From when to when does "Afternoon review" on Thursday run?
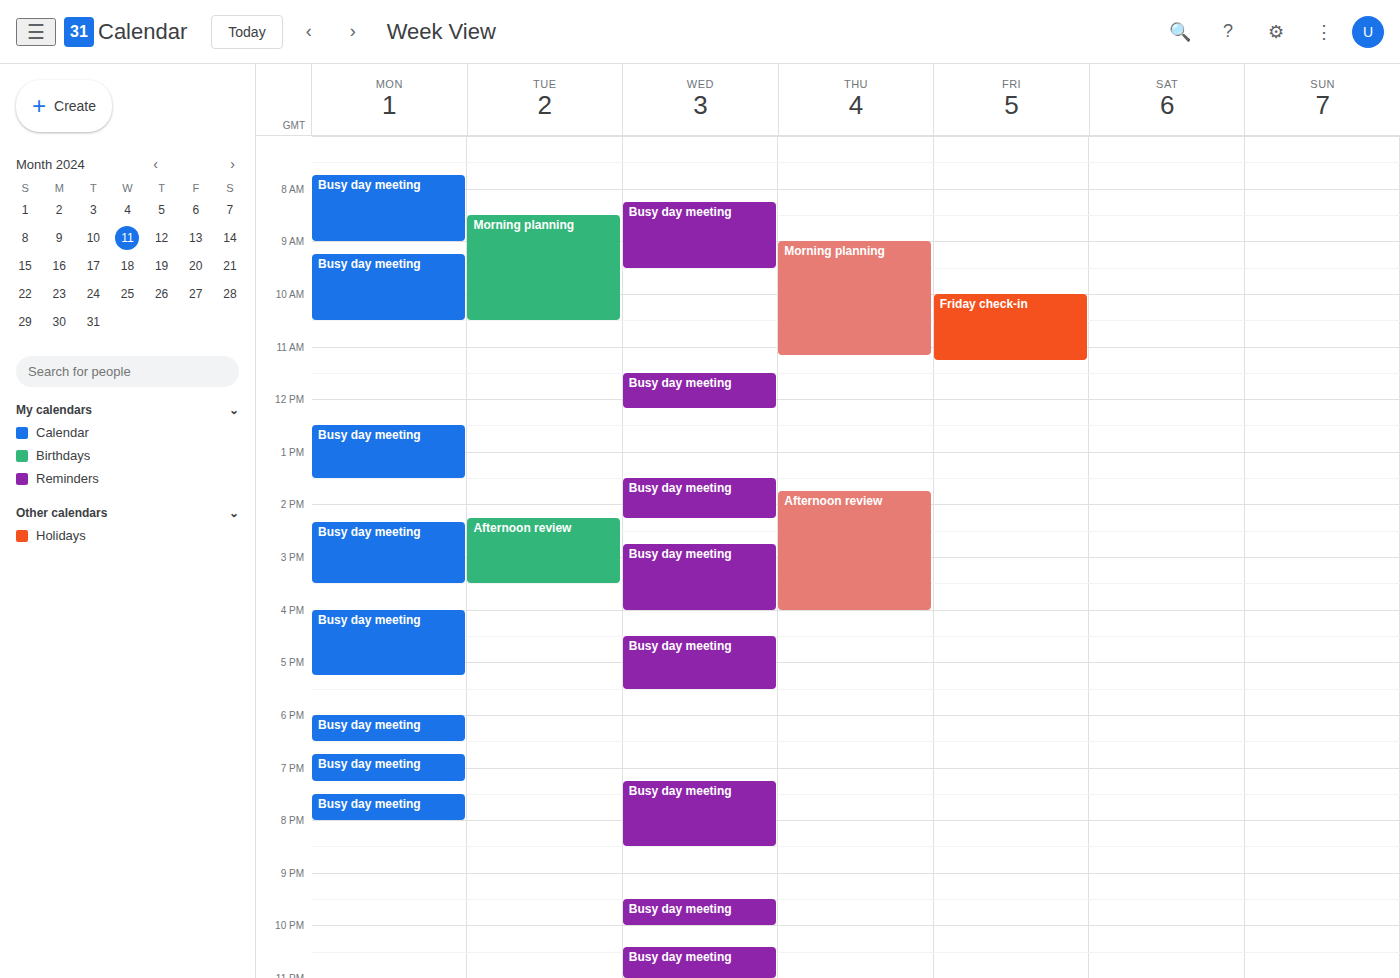
1:45 PM to 4:00 PM